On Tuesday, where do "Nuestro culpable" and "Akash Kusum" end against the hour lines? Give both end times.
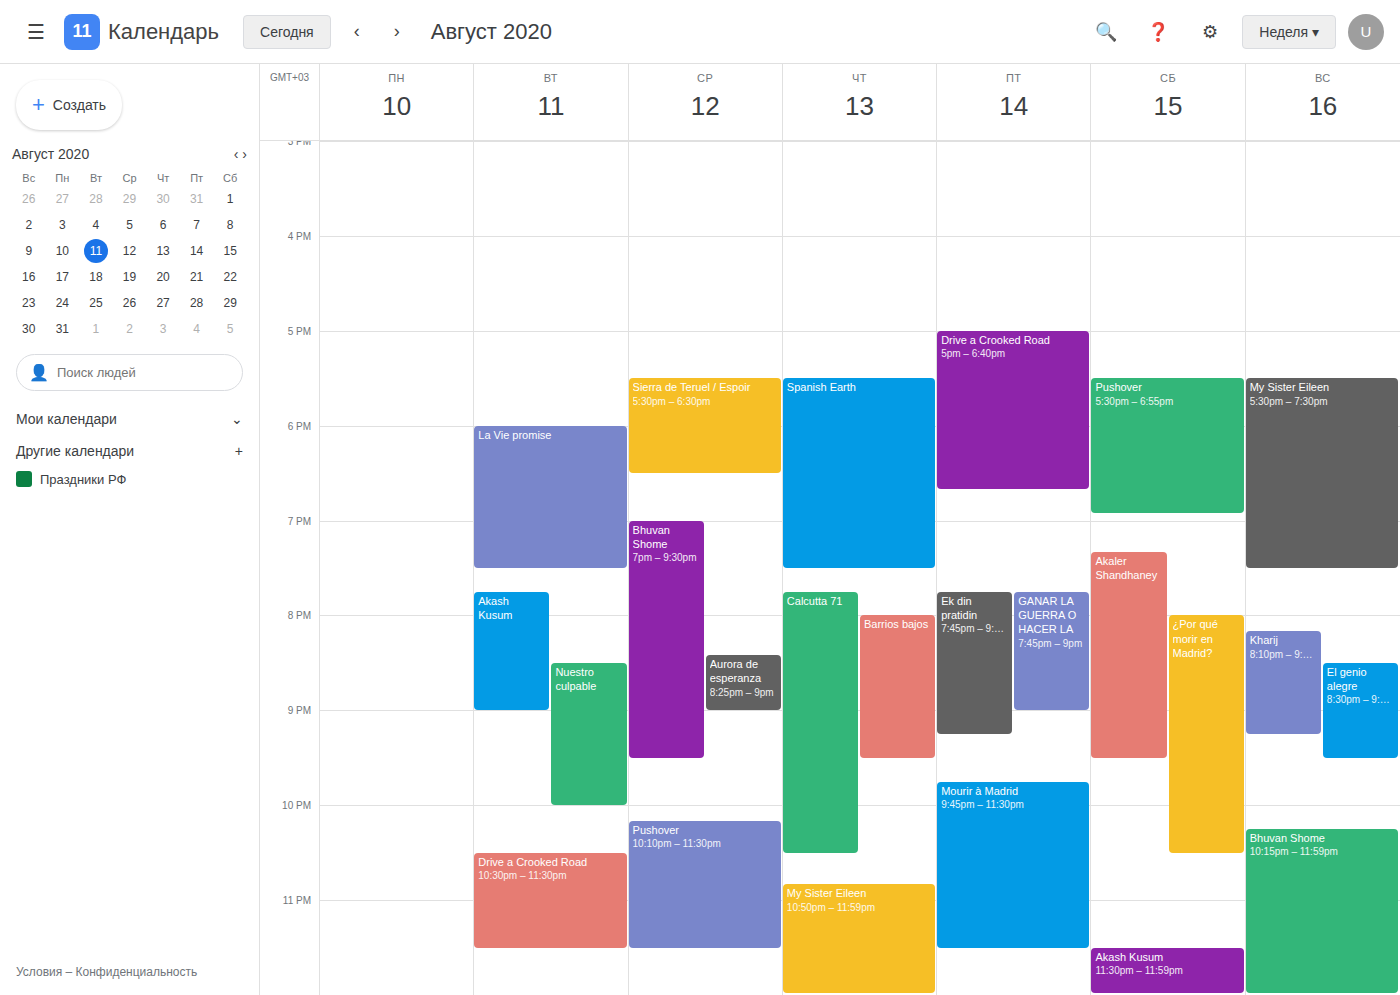
"Nuestro culpable": 10:00 PM, exactly on the 10 PM line. "Akash Kusum": 9:00 PM, exactly on the 9 PM line.